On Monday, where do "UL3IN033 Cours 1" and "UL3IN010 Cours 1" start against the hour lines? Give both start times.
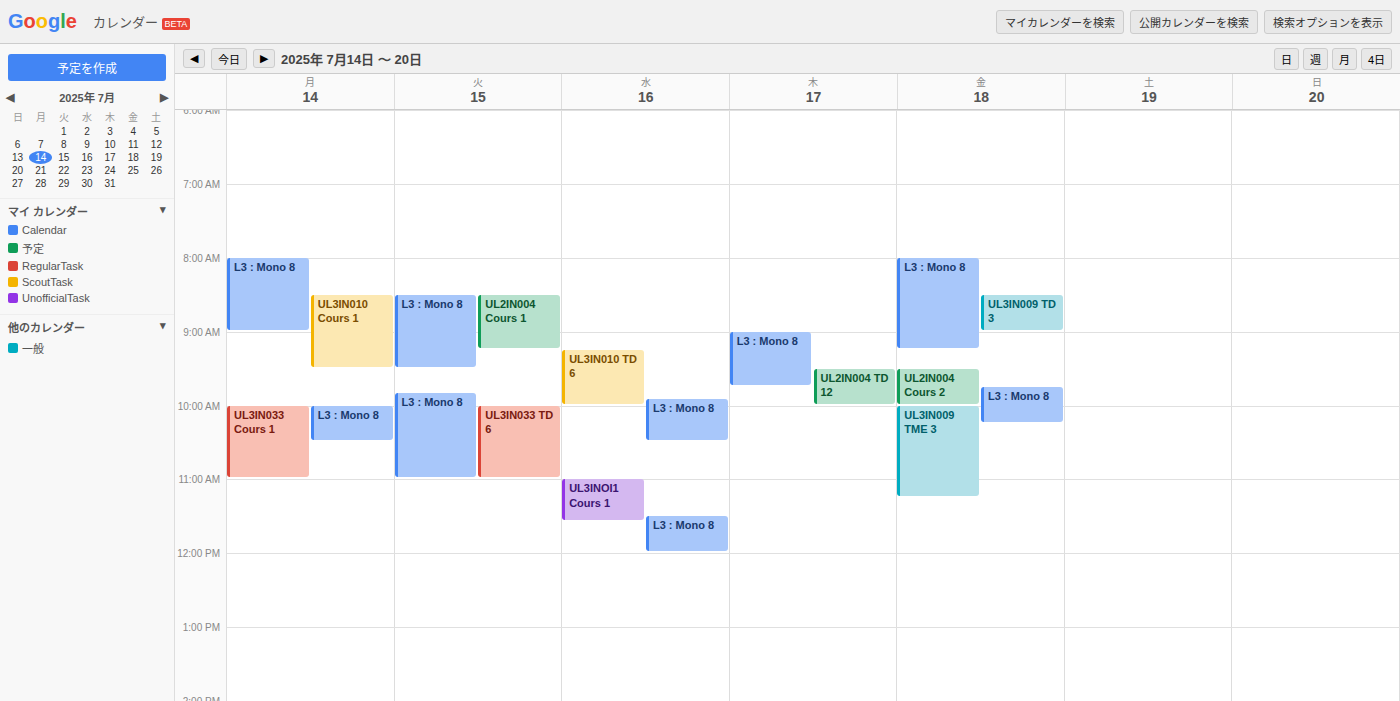
"UL3IN033 Cours 1": 10:00, exactly on the 10:00 line. "UL3IN010 Cours 1": 08:30, halfway between the 08:00 and 09:00 lines.